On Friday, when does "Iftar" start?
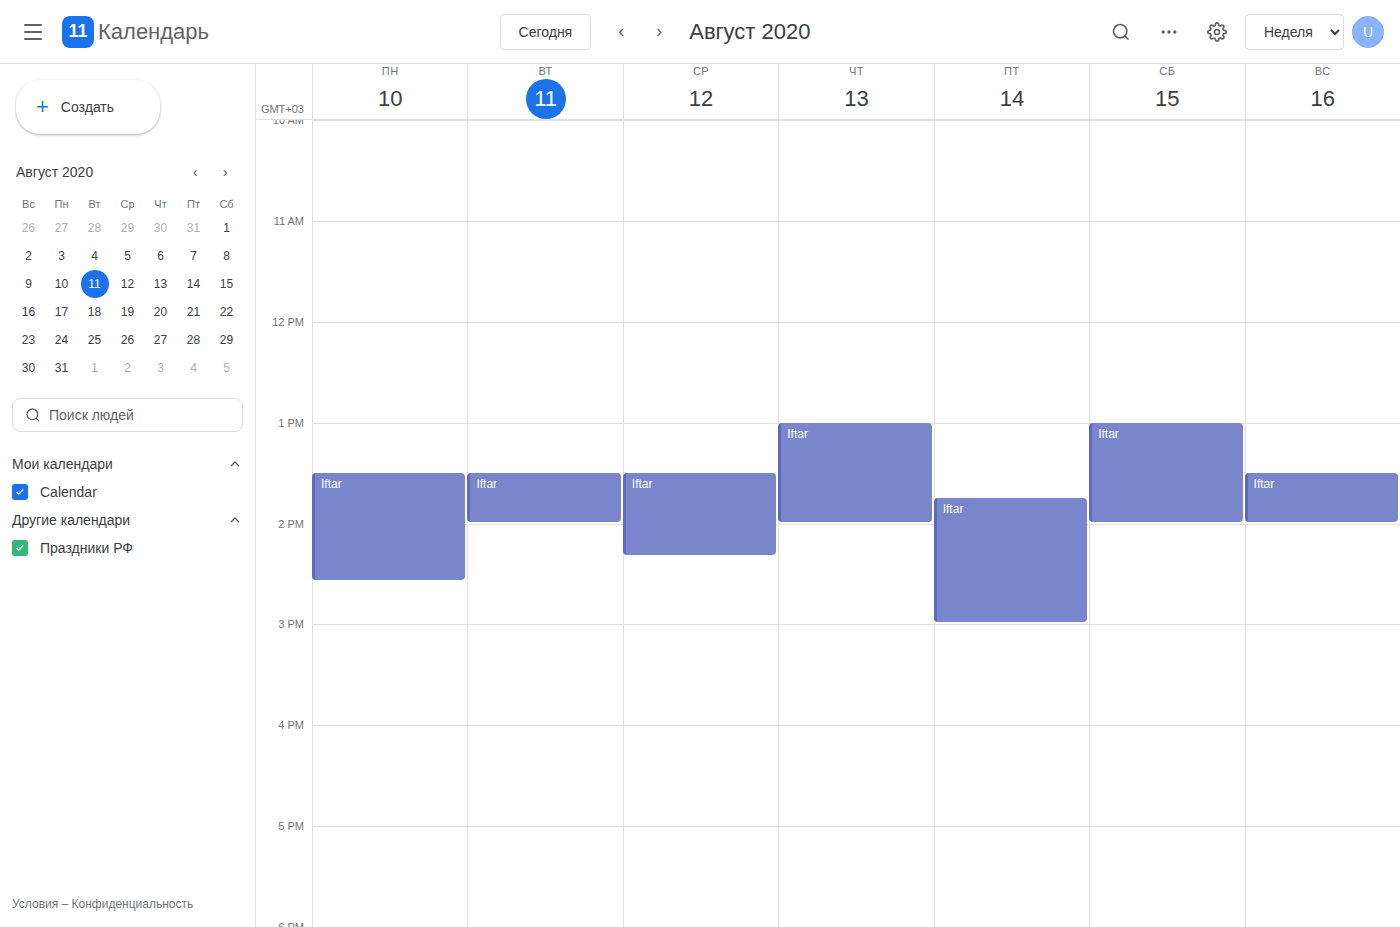
1:45 PM